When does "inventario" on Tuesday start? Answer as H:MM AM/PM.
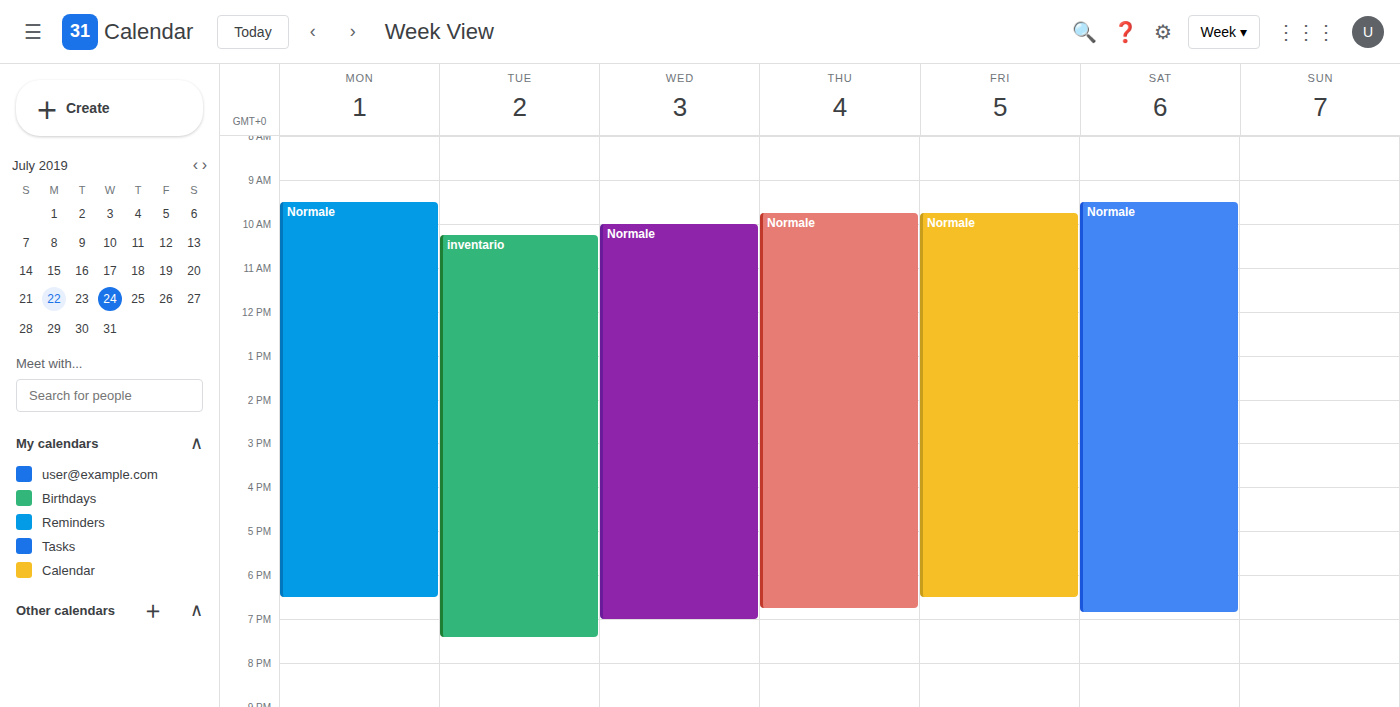
10:15 AM